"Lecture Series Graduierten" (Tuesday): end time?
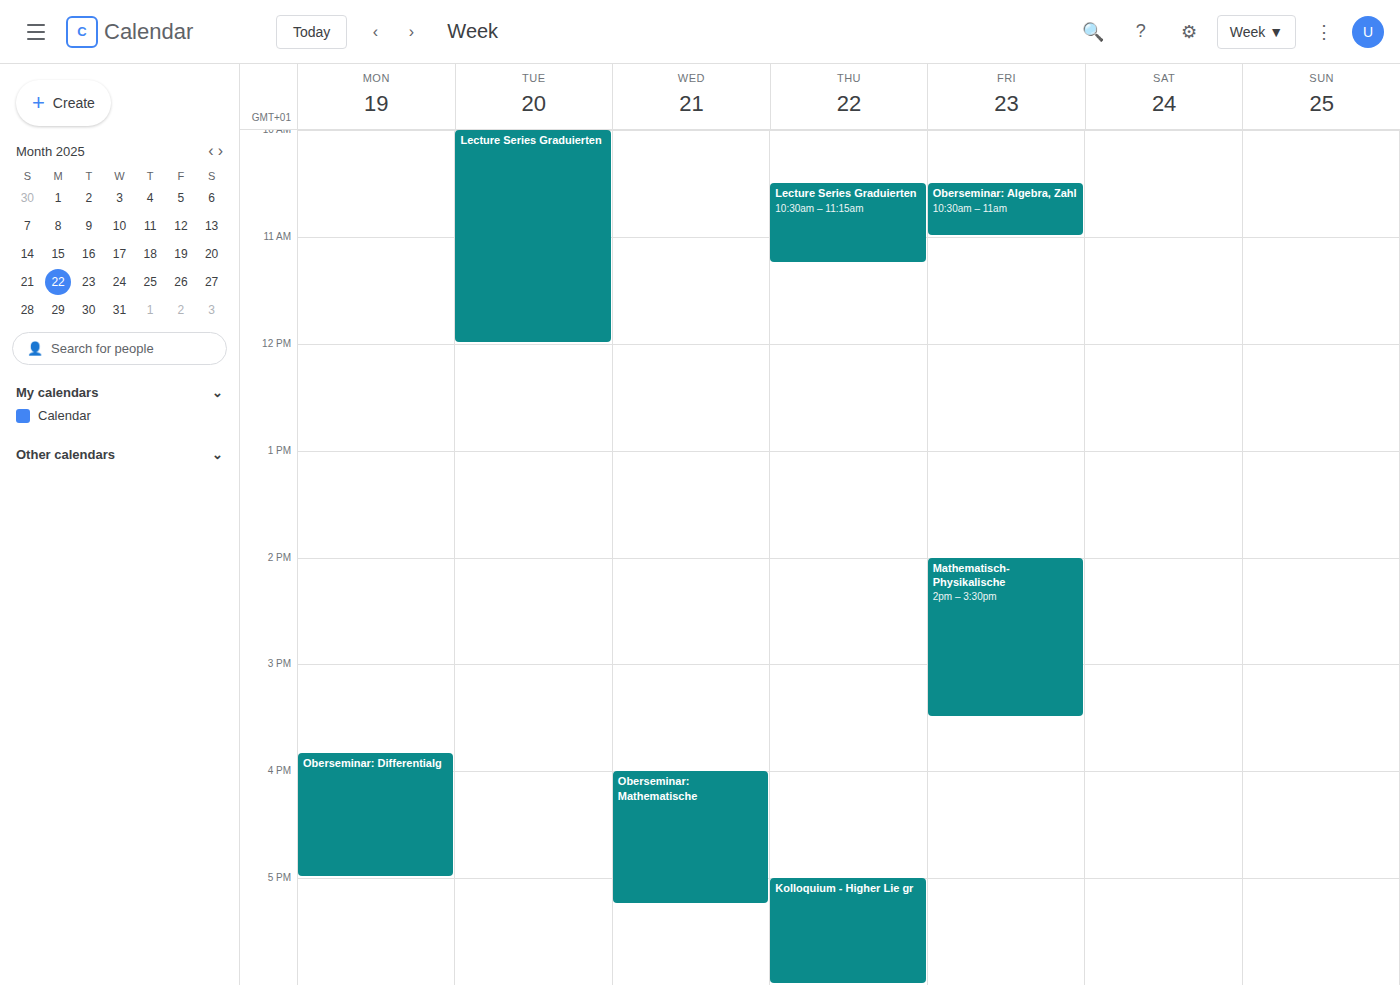
12:00 PM